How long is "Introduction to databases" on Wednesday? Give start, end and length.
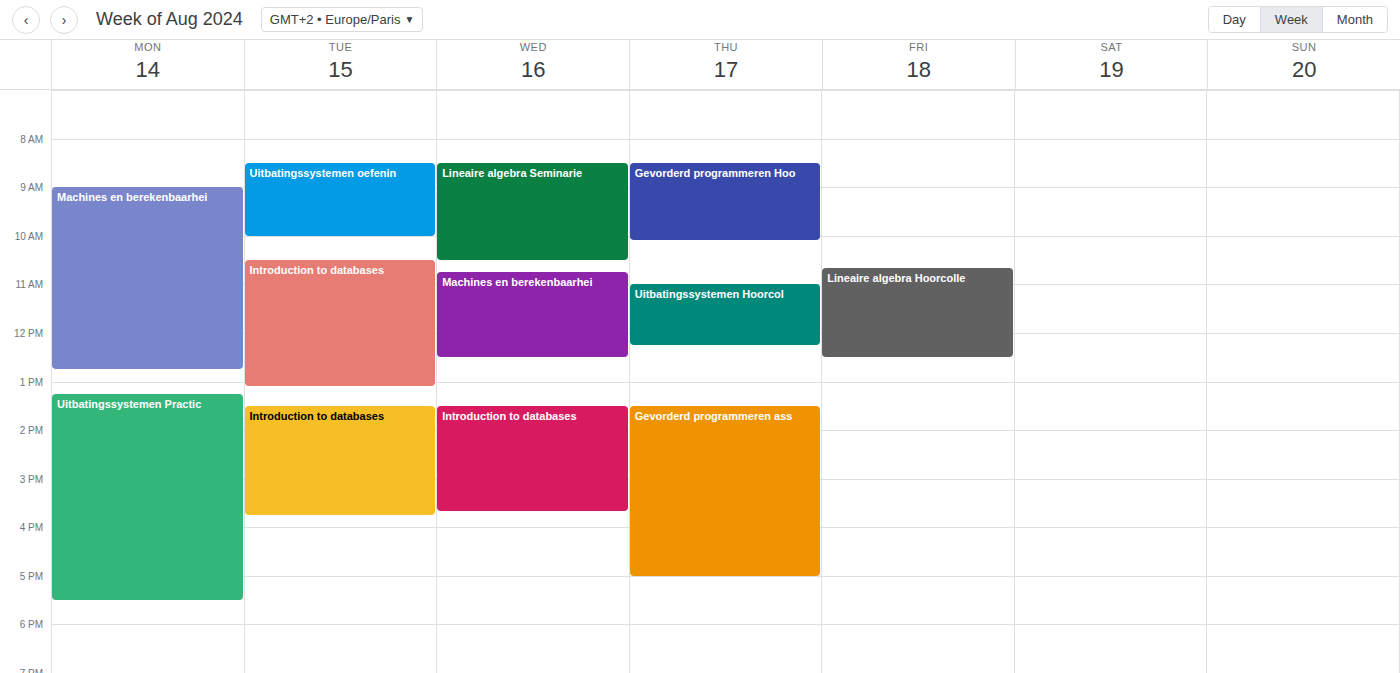
1:30 PM to 3:40 PM, 2 hours 10 minutes